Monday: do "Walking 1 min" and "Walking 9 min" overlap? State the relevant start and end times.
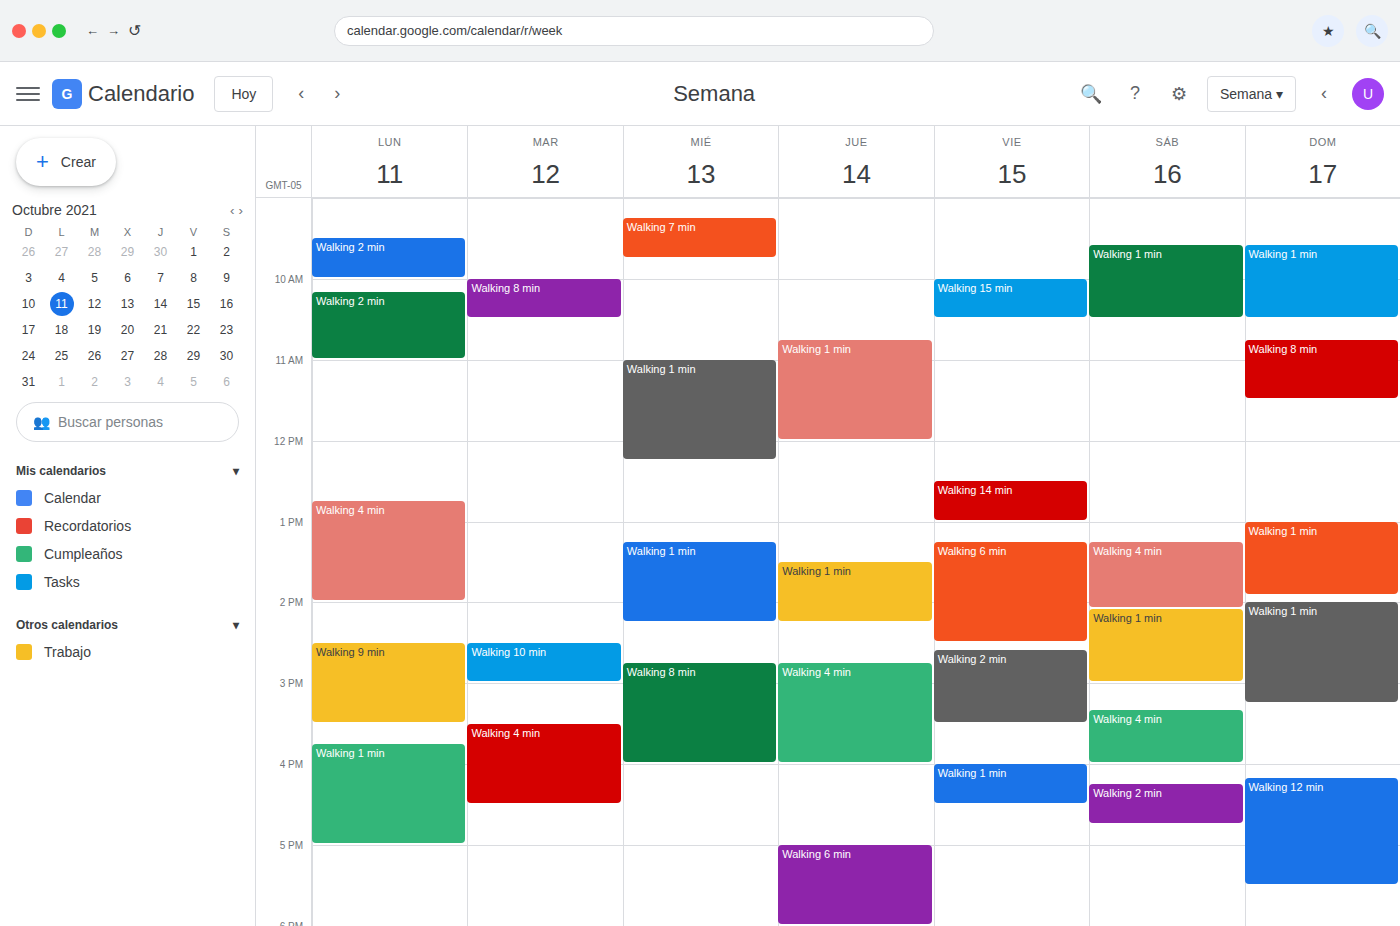
"Walking 9 min" ends at 3:30 PM and "Walking 1 min" starts at 3:45 PM -- no overlap.